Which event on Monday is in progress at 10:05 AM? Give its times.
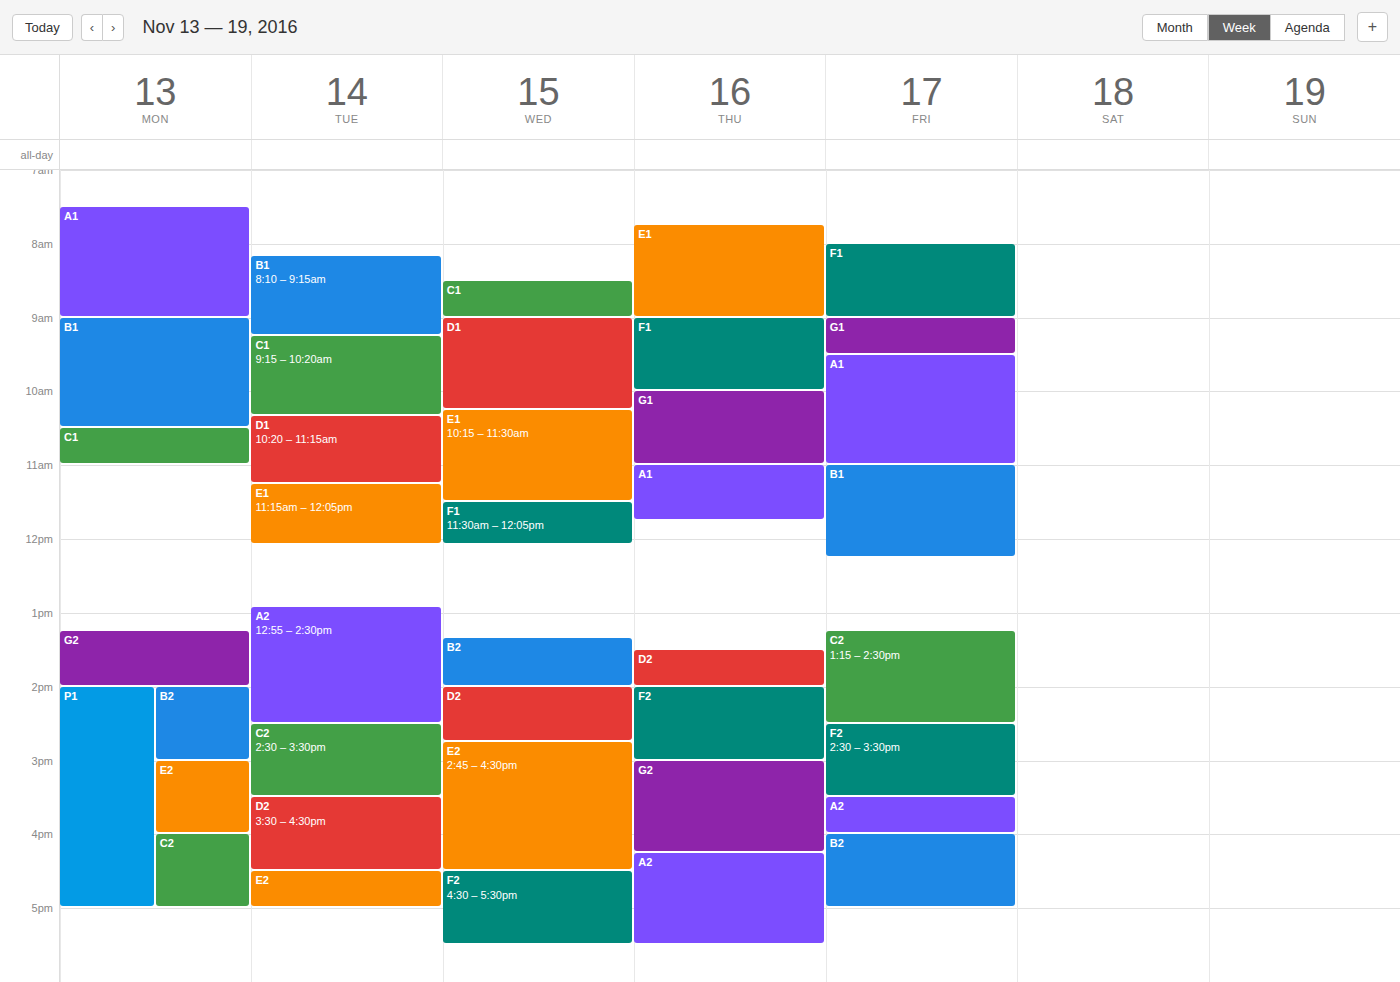
"B1", 9:00 AM to 10:30 AM